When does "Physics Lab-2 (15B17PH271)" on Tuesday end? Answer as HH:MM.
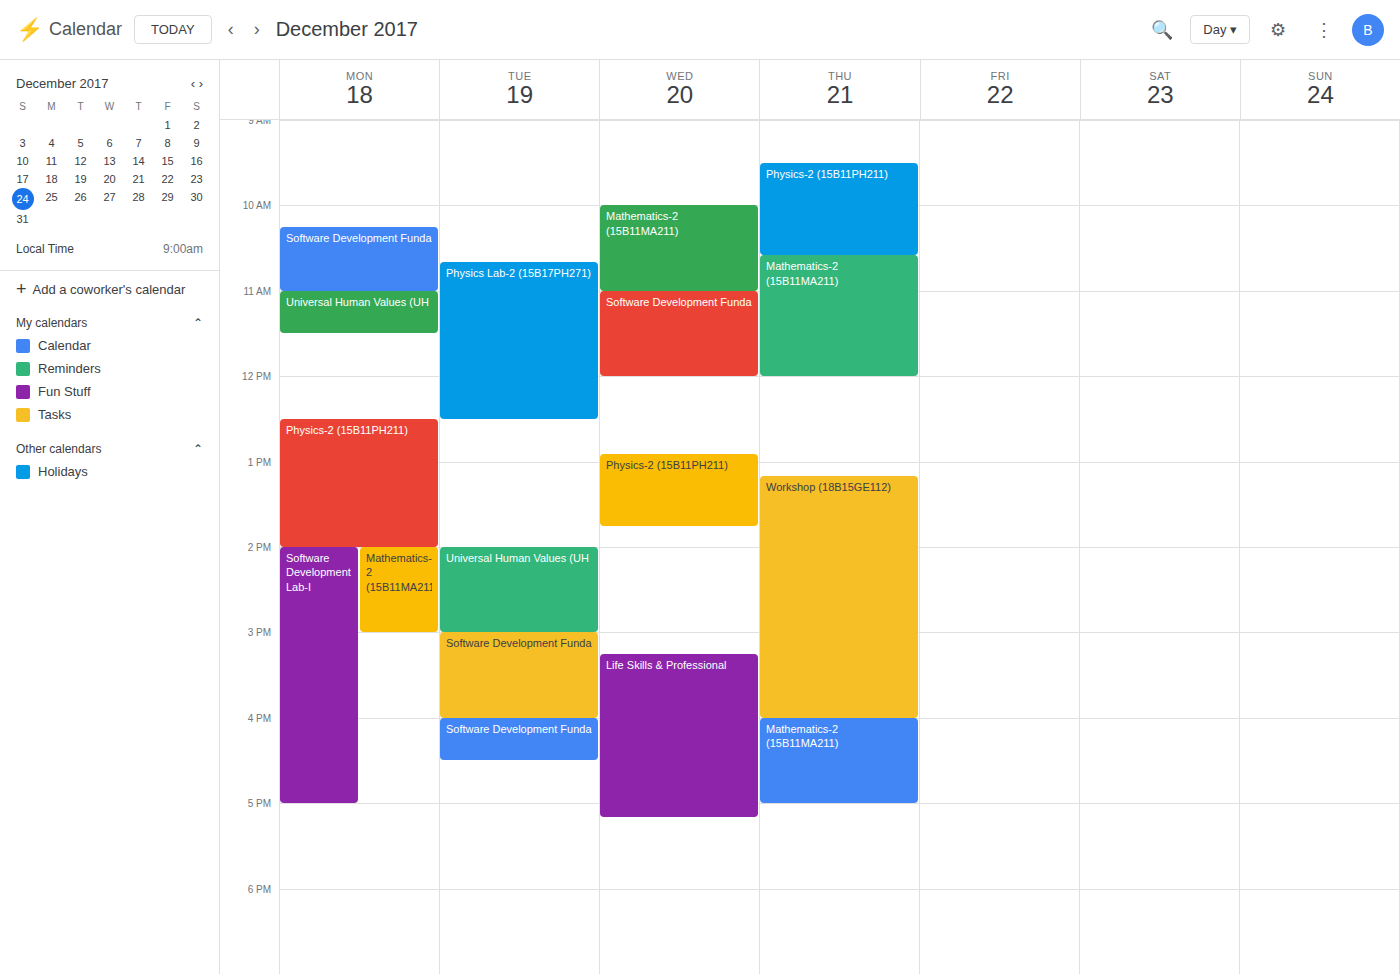
12:30